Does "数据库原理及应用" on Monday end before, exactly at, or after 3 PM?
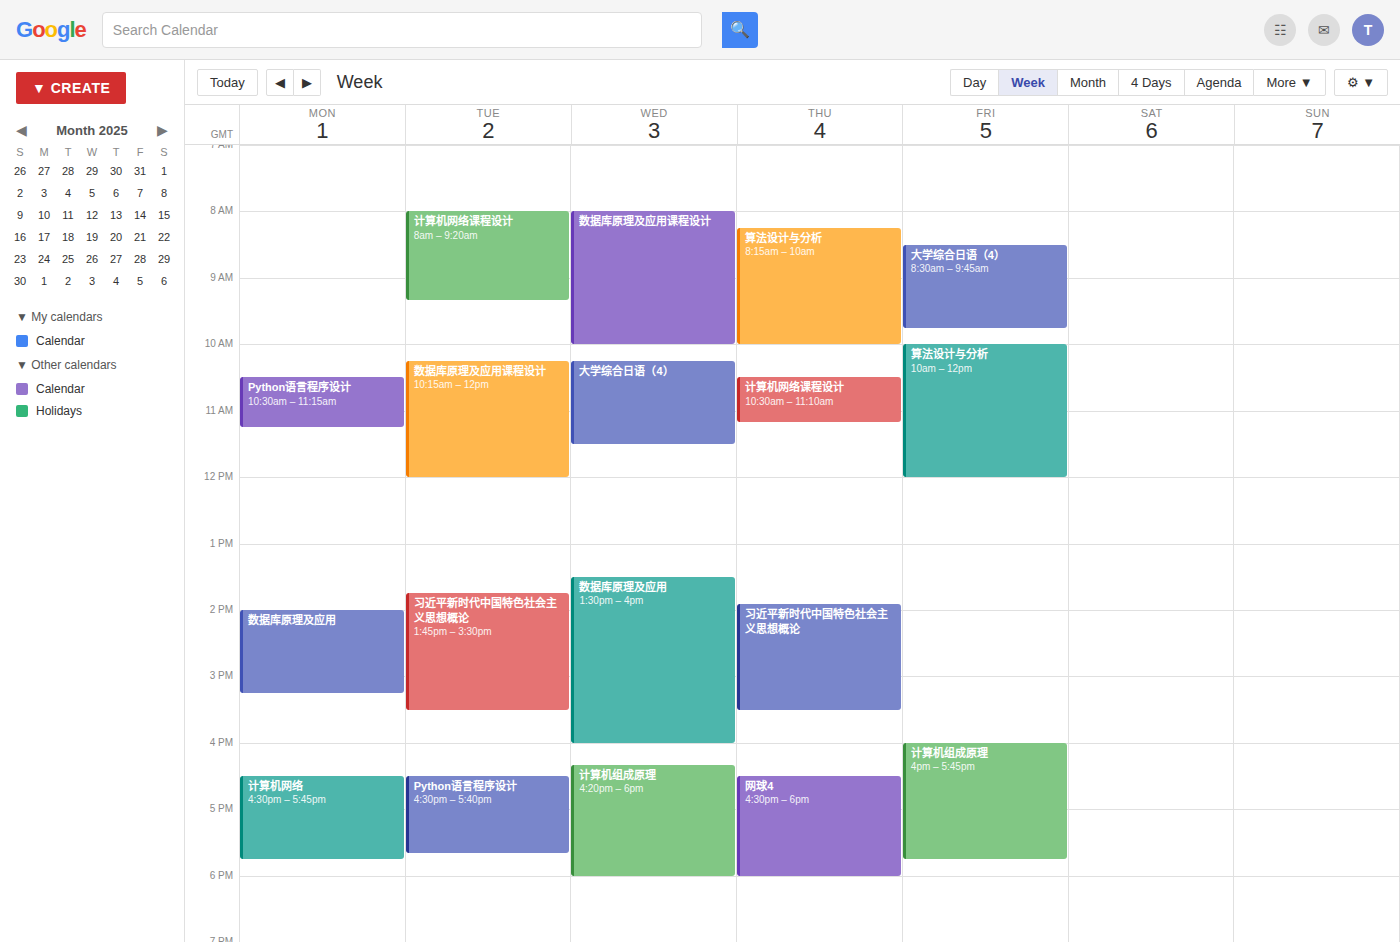
3:15 PM -- after 3 PM, 15 minutes below the 3 PM line.